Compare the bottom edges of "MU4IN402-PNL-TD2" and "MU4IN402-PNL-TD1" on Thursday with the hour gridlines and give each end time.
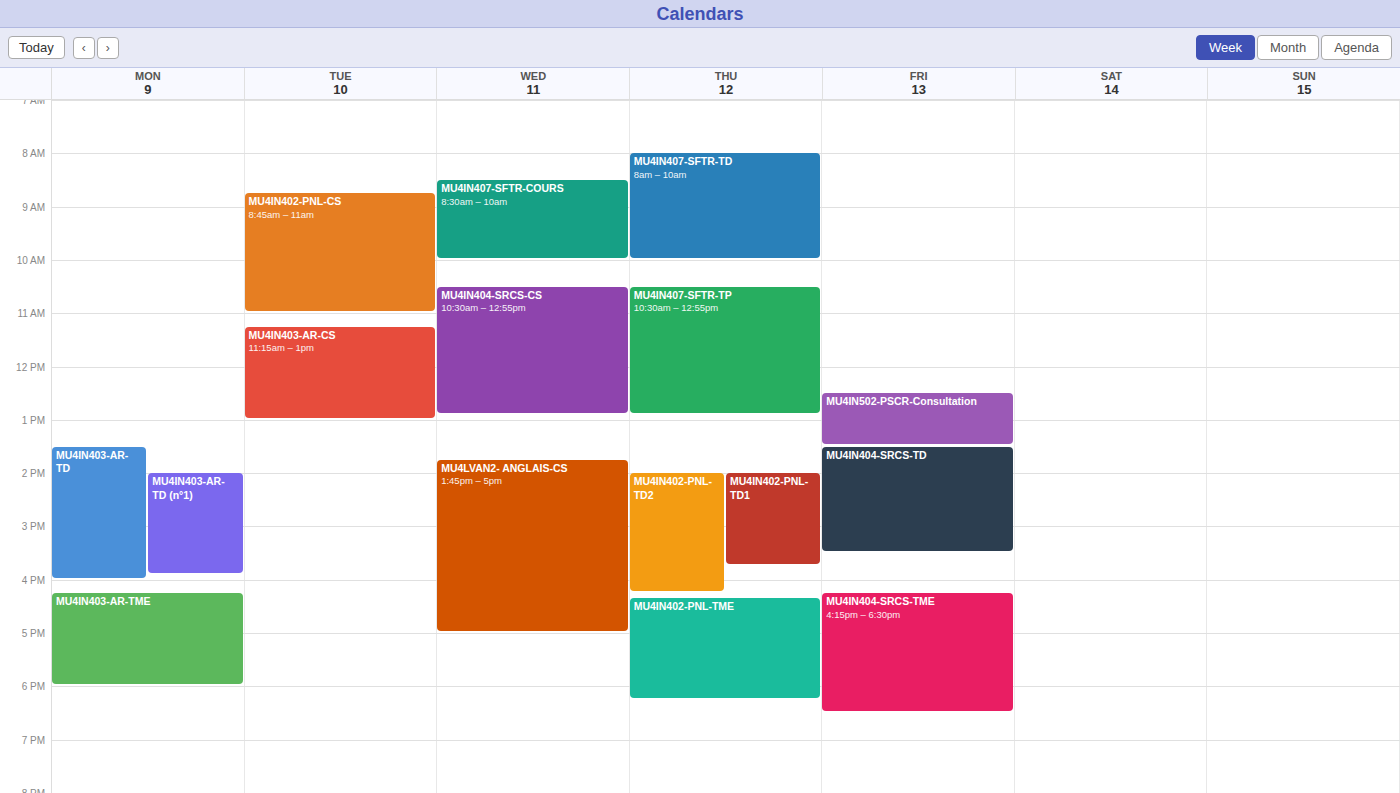
"MU4IN402-PNL-TD2": 4:15 PM, neither: a quarter of the way from the 4 PM line to the 5 PM line. "MU4IN402-PNL-TD1": 3:45 PM, neither: three quarters of the way from the 3 PM line to the 4 PM line.